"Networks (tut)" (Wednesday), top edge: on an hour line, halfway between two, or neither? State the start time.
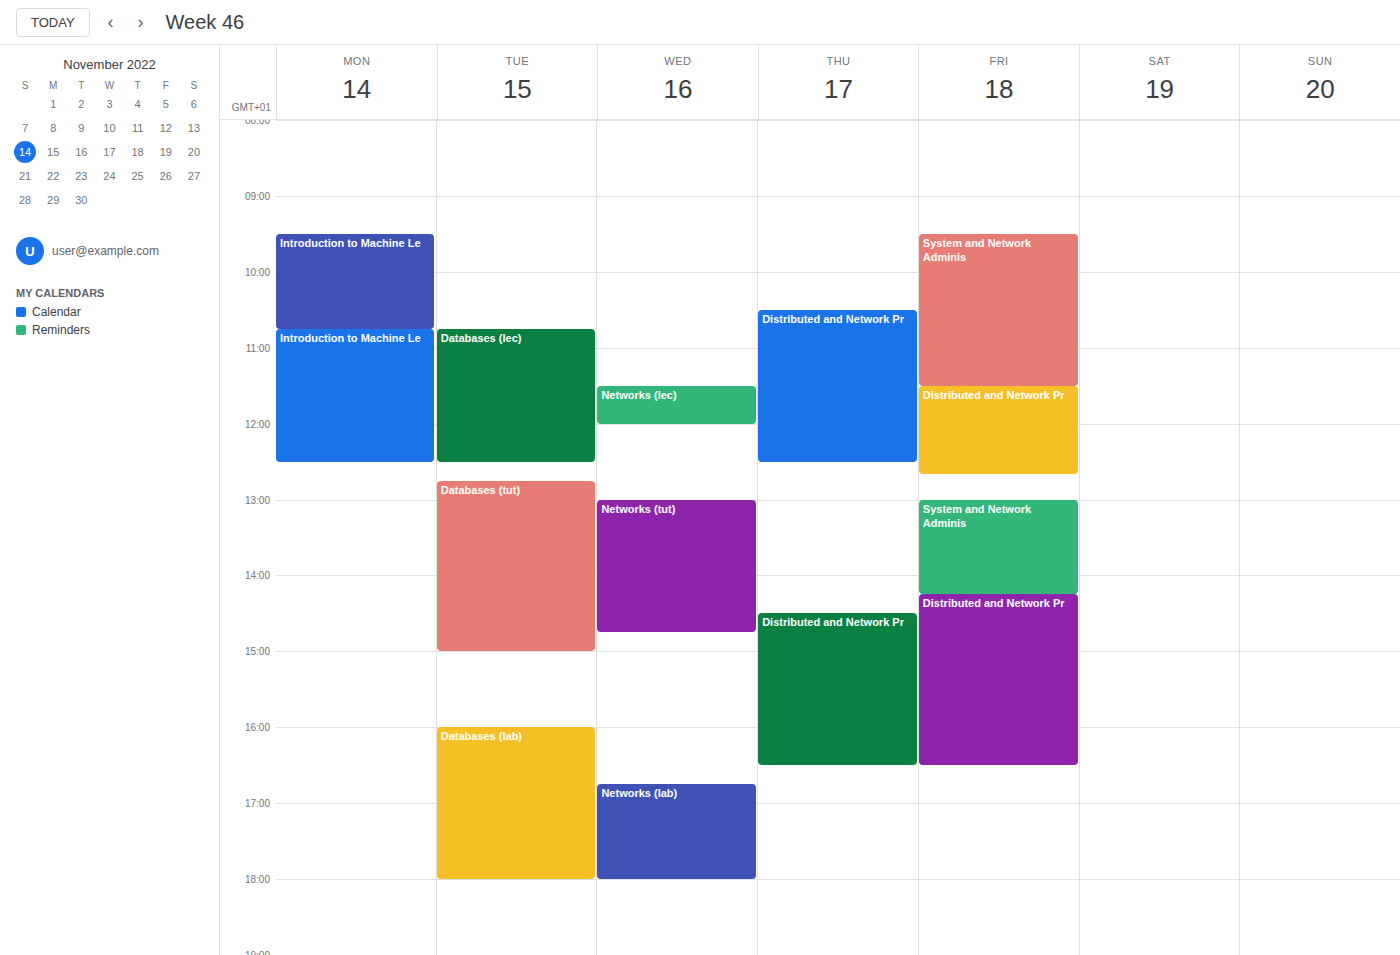
1:00 PM -- exactly on the 1 PM line.